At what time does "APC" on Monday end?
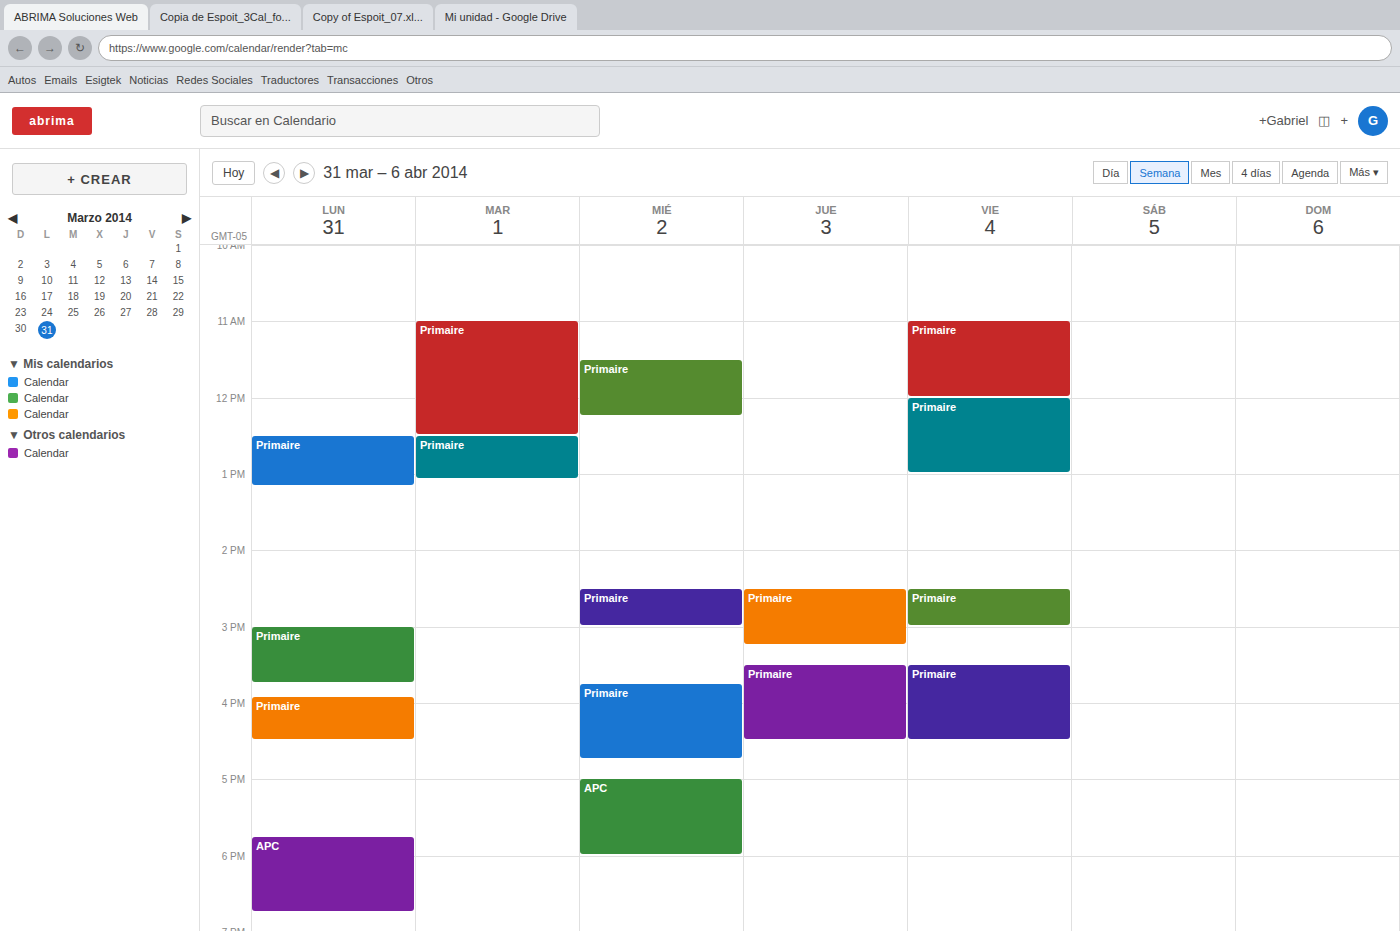
6:45 PM